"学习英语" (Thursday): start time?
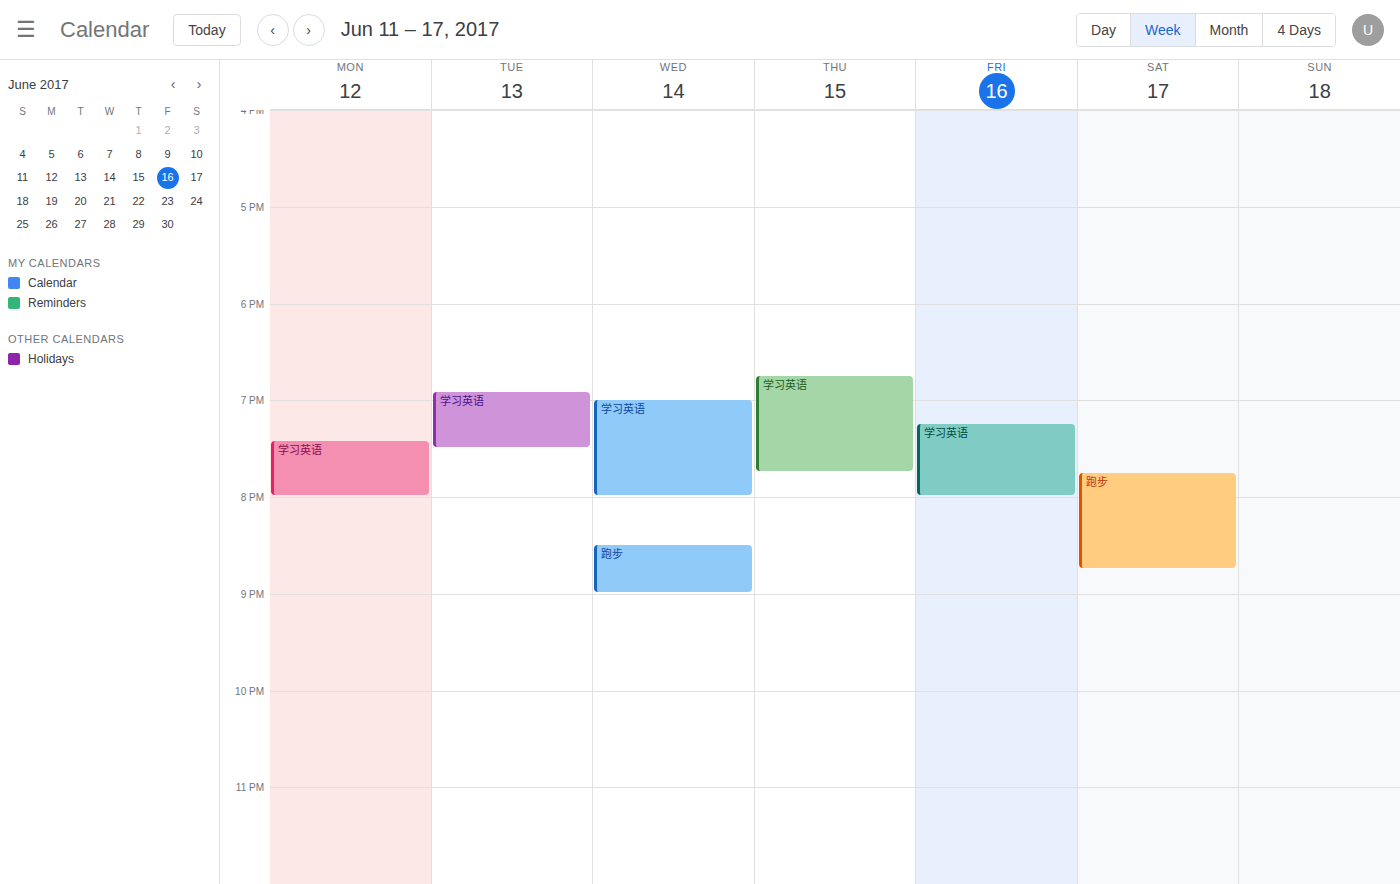
6:45 PM